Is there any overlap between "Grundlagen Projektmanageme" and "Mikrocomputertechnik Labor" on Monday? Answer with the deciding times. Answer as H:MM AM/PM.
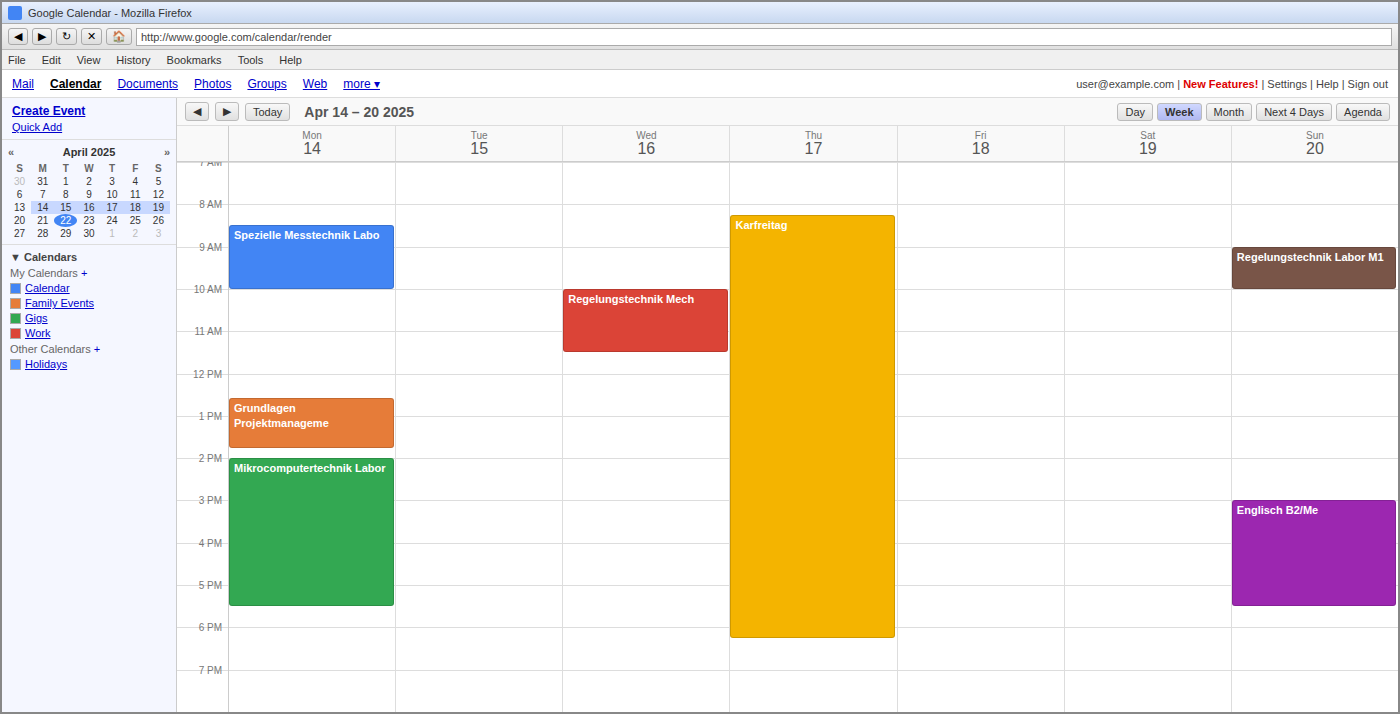
"Grundlagen Projektmanageme" ends at 1:45 PM and "Mikrocomputertechnik Labor" starts at 2:00 PM -- no overlap.